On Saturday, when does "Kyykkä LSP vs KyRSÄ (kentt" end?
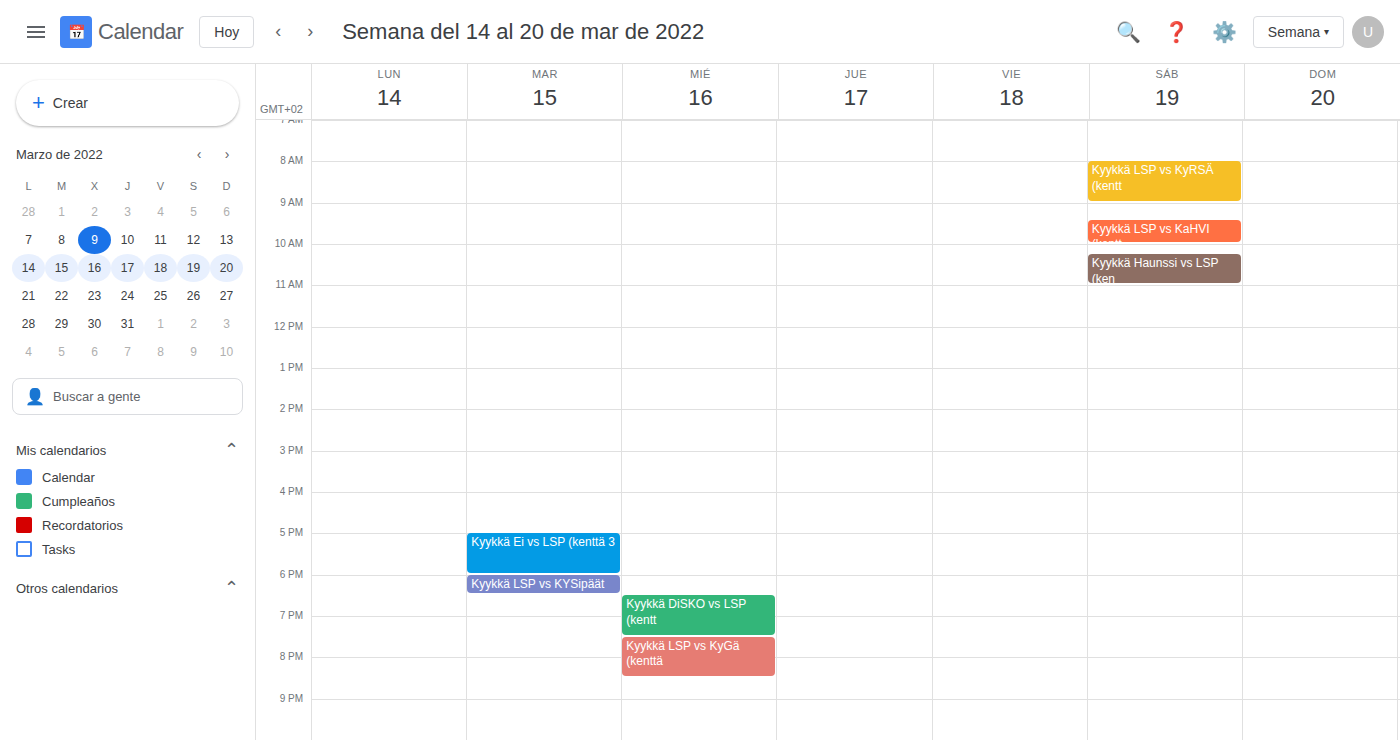
9:00 AM